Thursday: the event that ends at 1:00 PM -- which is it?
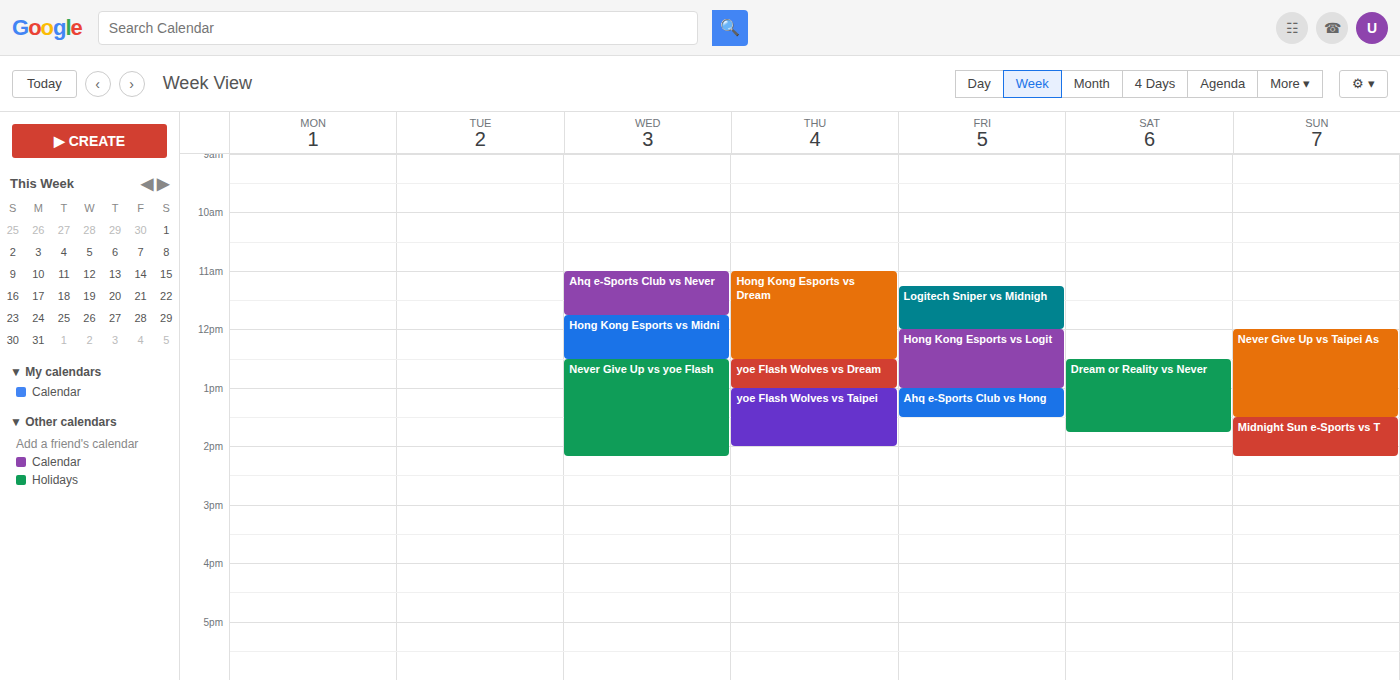
"yoe Flash Wolves vs Dream"